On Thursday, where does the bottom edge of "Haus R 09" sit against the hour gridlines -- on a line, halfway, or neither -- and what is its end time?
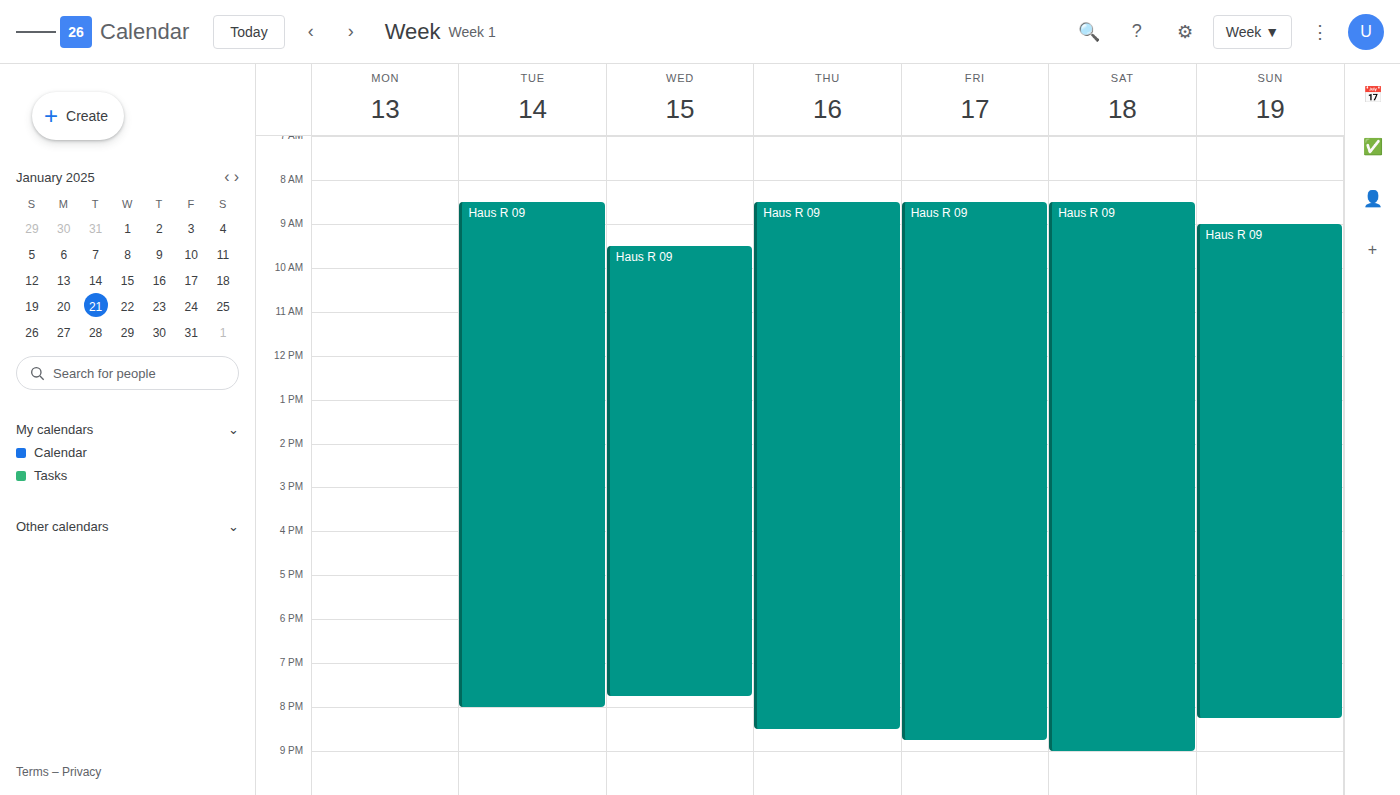
8:30 PM -- halfway between the 8 PM and 9 PM lines.